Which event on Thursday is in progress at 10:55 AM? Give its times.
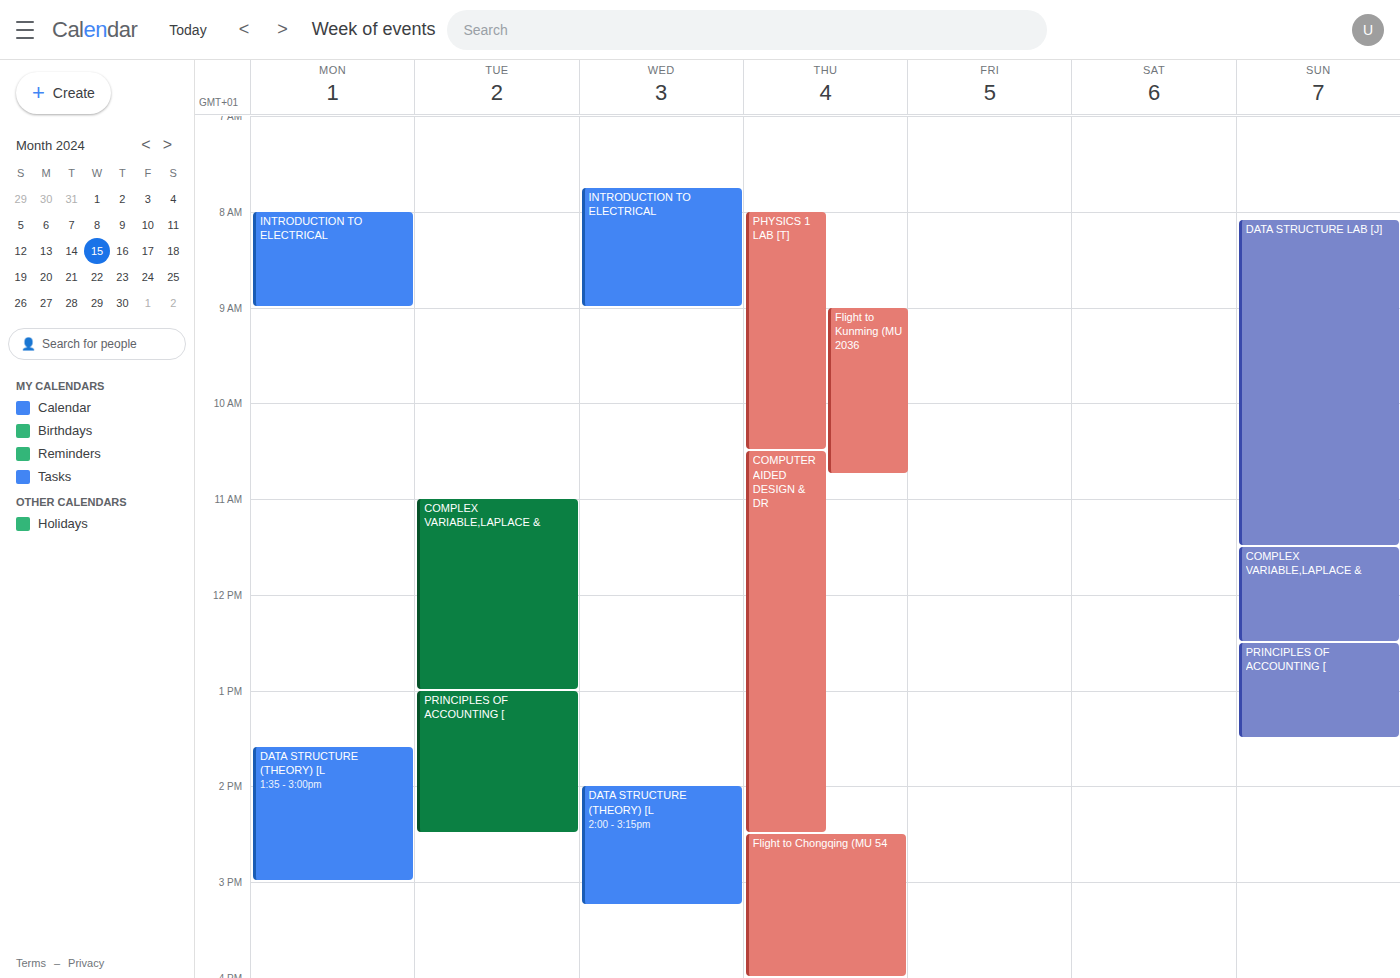
"COMPUTER AIDED DESIGN & DR", 10:30 AM to 2:30 PM